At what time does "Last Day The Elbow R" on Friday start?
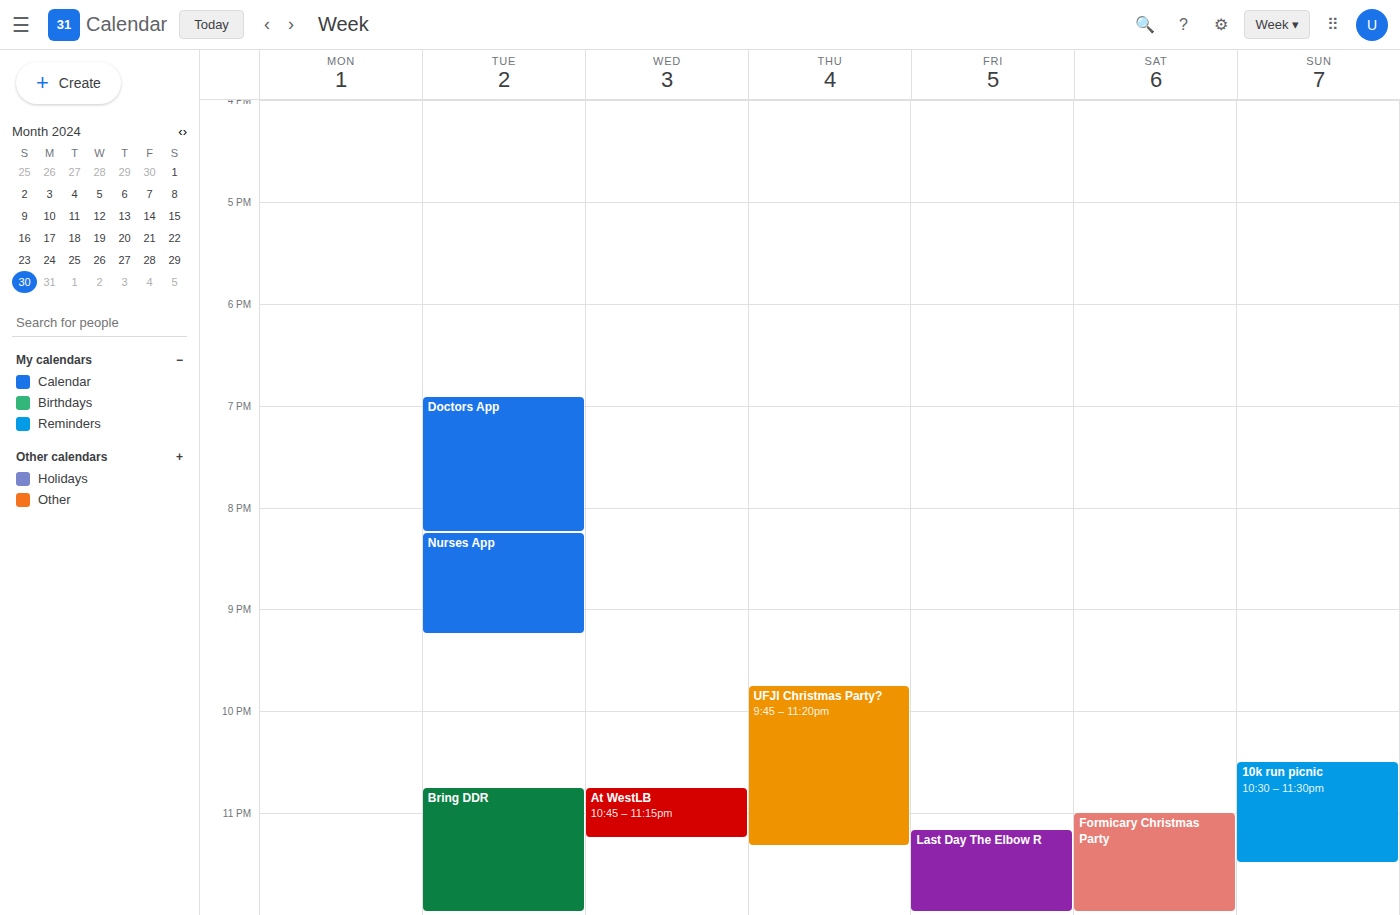
11:10 PM